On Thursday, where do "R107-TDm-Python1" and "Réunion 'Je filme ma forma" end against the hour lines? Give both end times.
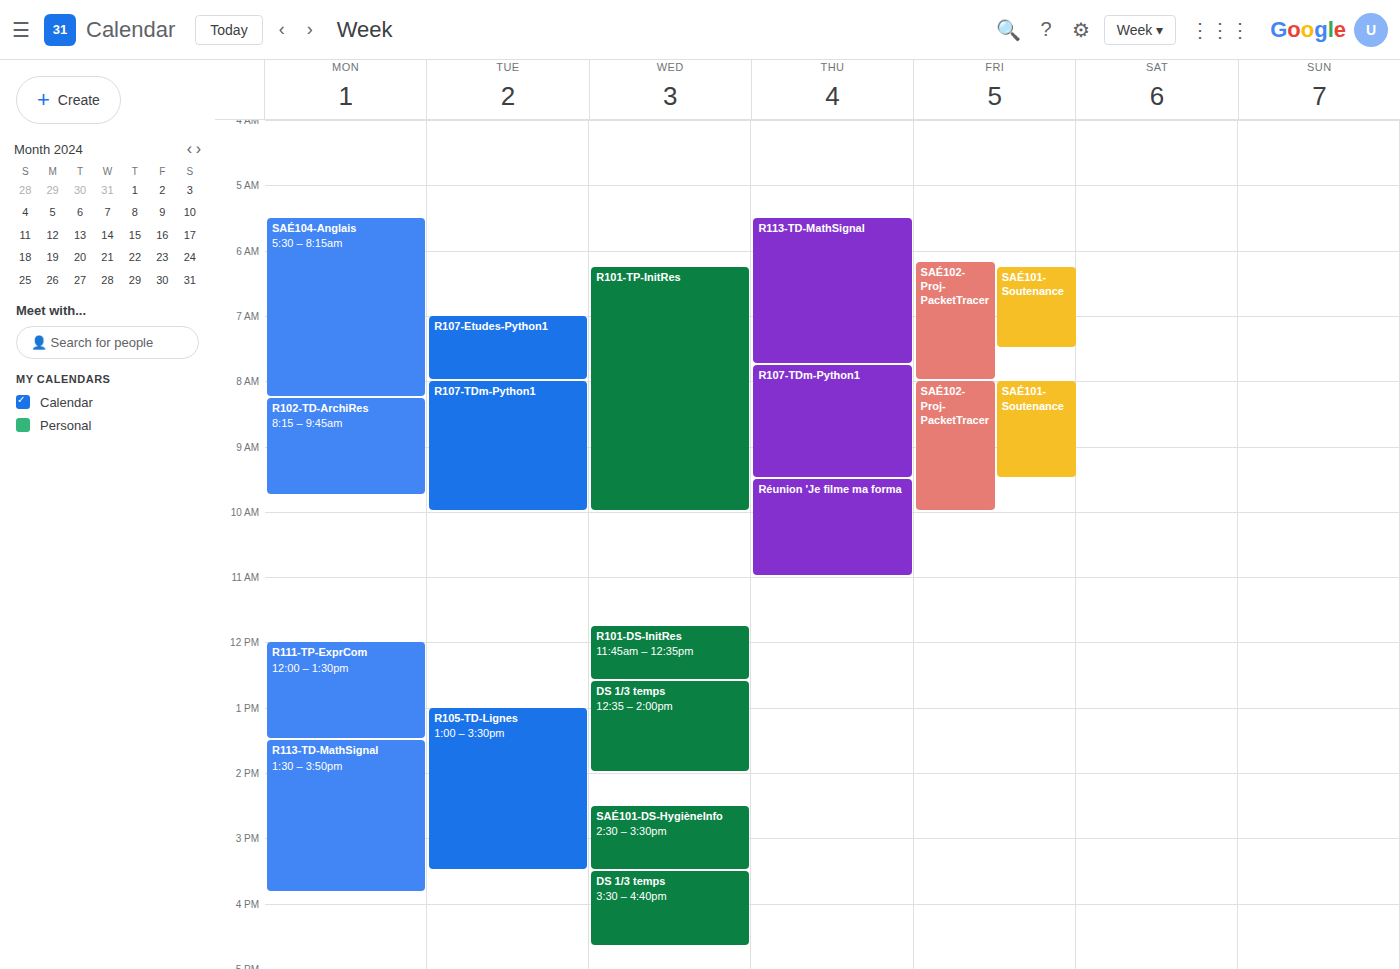
"R107-TDm-Python1": 9:30 AM, halfway between the 9 AM and 10 AM lines. "Réunion 'Je filme ma forma": 11:00 AM, exactly on the 11 AM line.